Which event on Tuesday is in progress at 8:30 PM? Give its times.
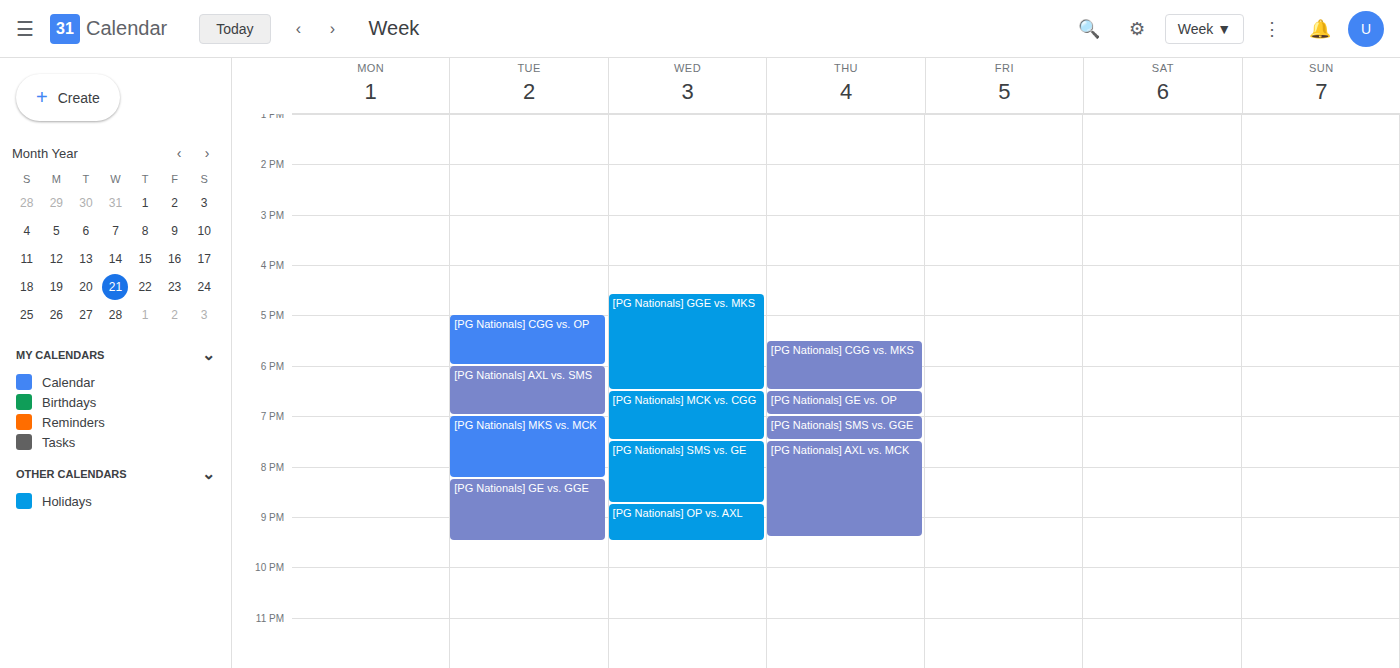
"[PG Nationals] GE vs. GGE", 8:15 PM to 9:30 PM